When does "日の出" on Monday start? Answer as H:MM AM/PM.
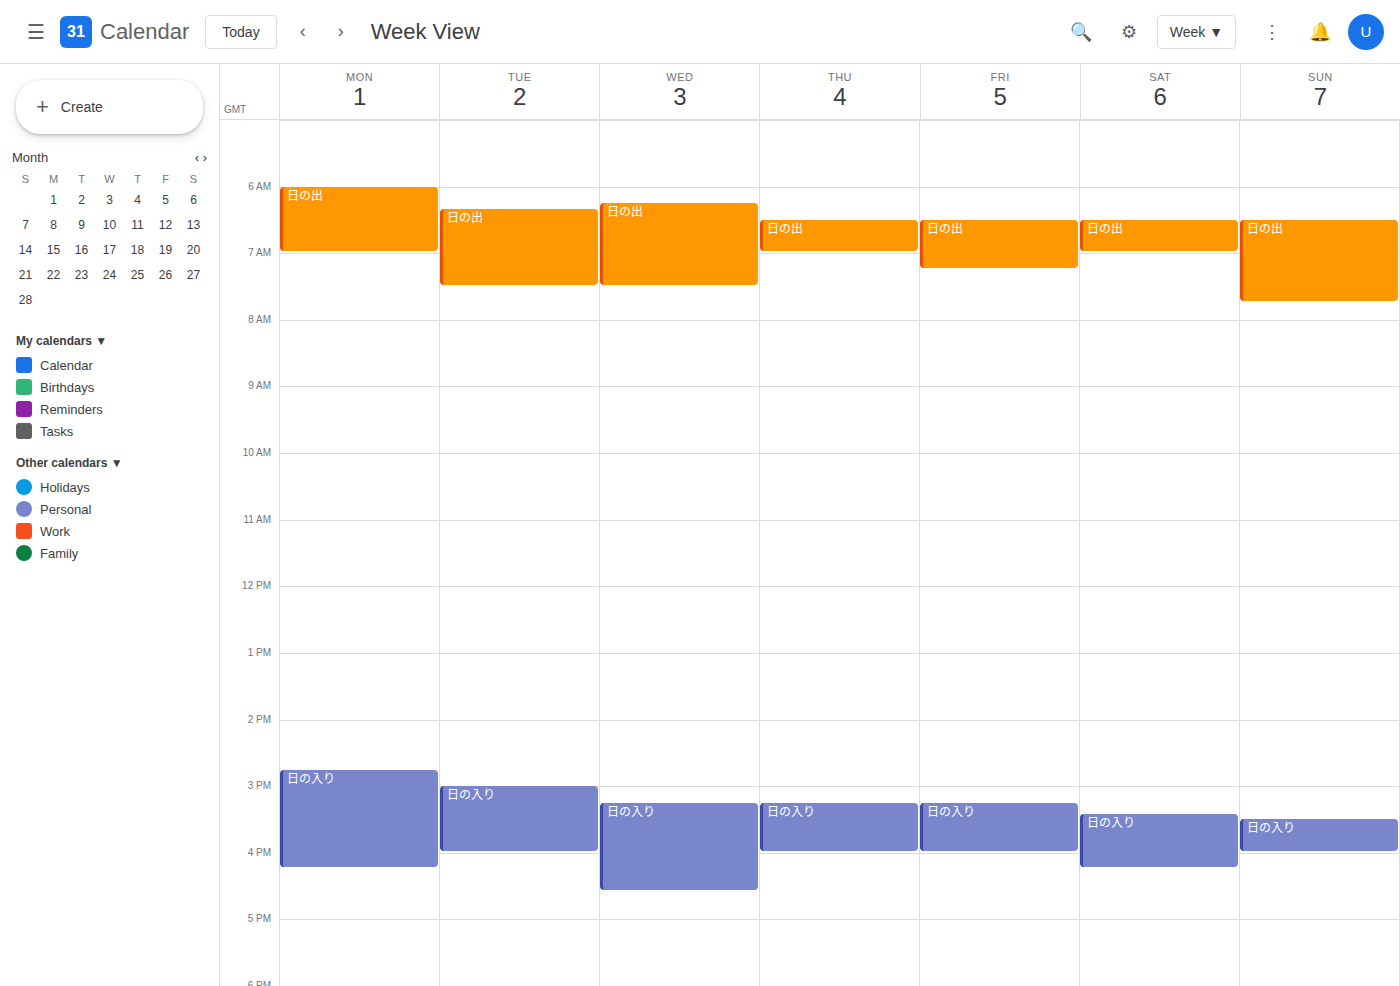
6:00 AM